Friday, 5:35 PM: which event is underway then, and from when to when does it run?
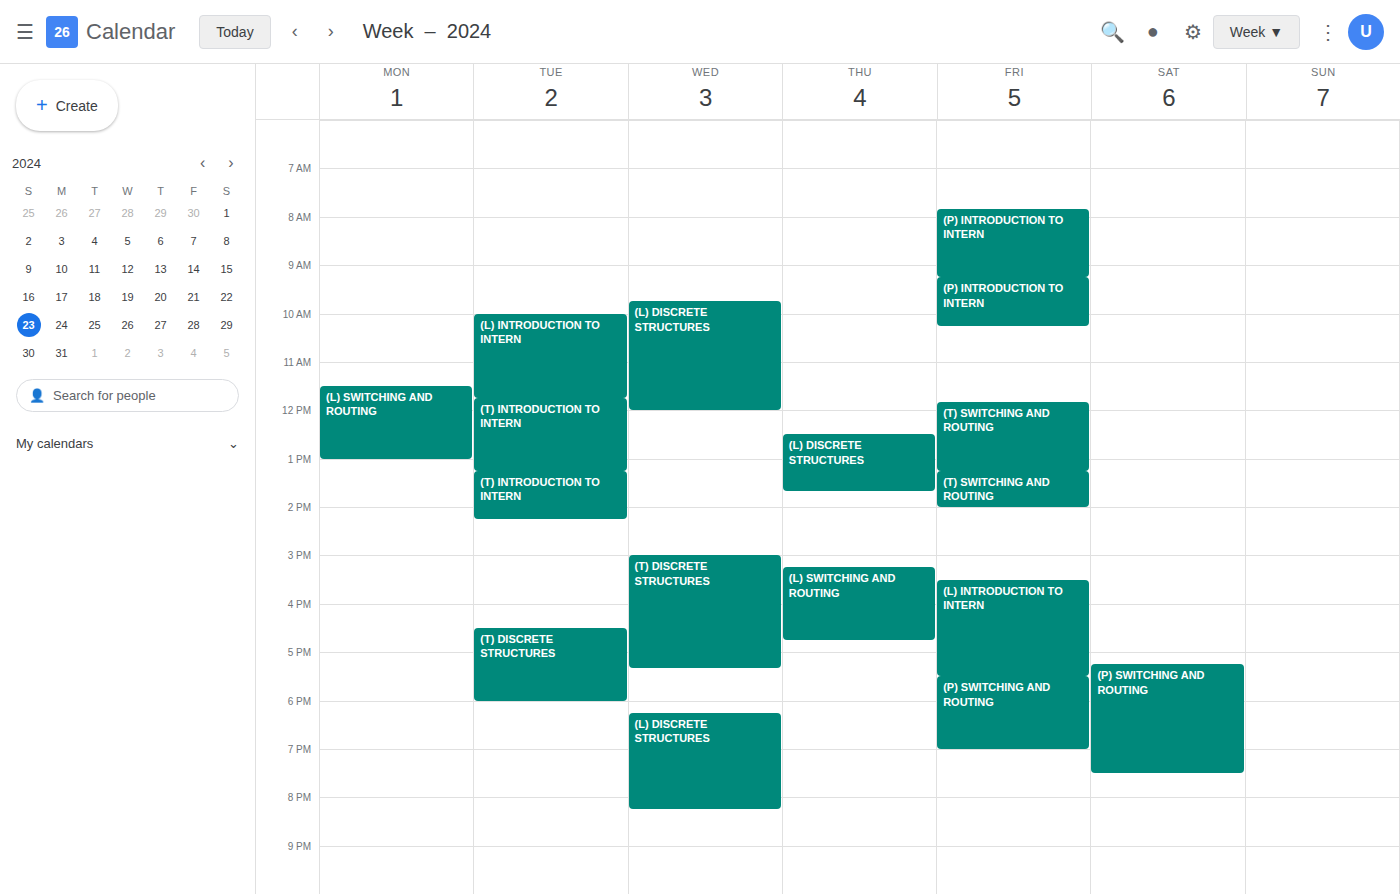
"(P) SWITCHING AND ROUTING", 5:30 PM to 7:00 PM